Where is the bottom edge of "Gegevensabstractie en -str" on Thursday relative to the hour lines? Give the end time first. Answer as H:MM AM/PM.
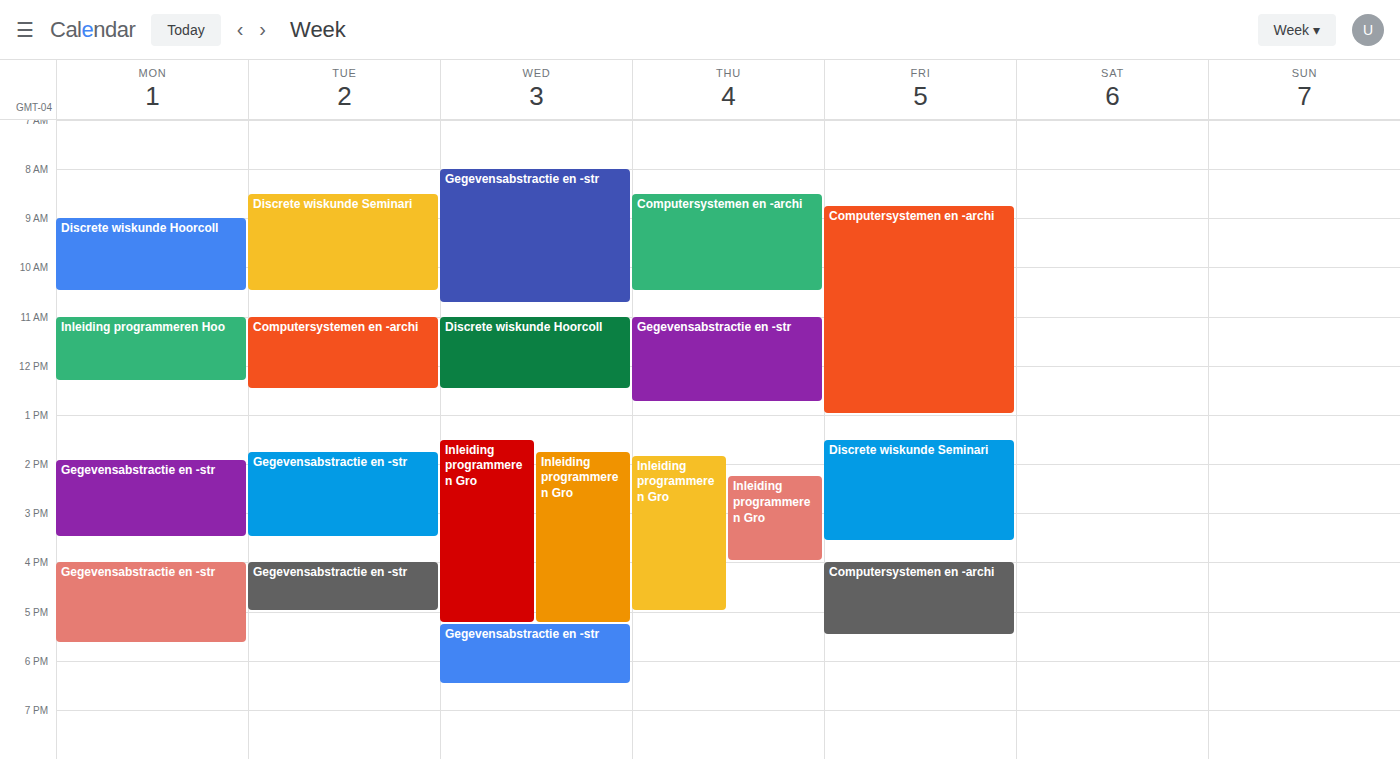
12:45 PM -- neither: three quarters of the way from the 12 PM line to the 1 PM line.